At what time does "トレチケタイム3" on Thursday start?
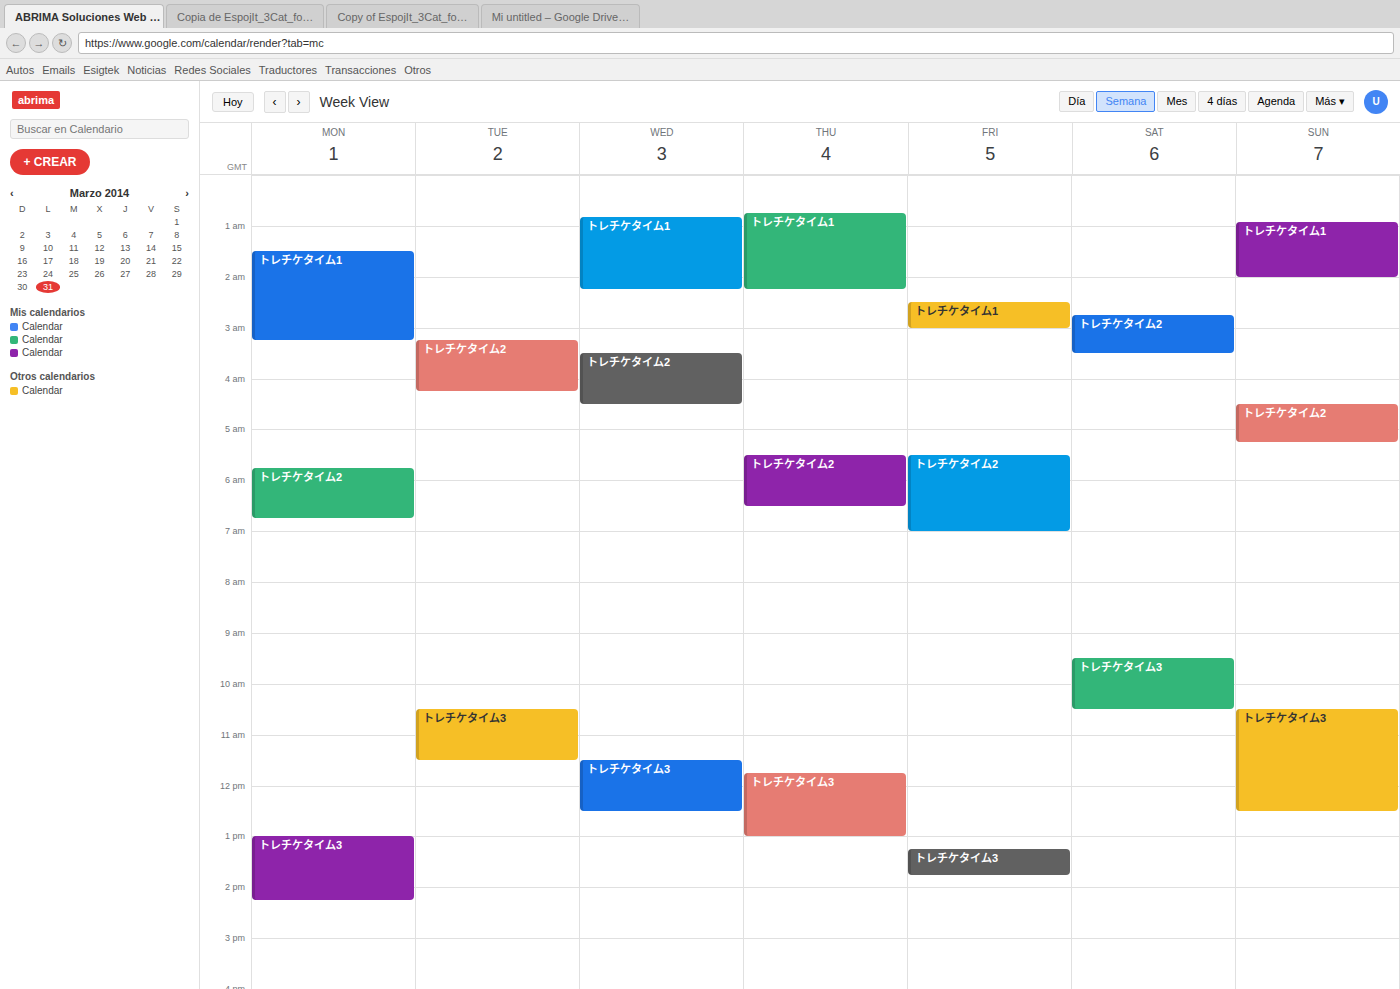
11:45 AM